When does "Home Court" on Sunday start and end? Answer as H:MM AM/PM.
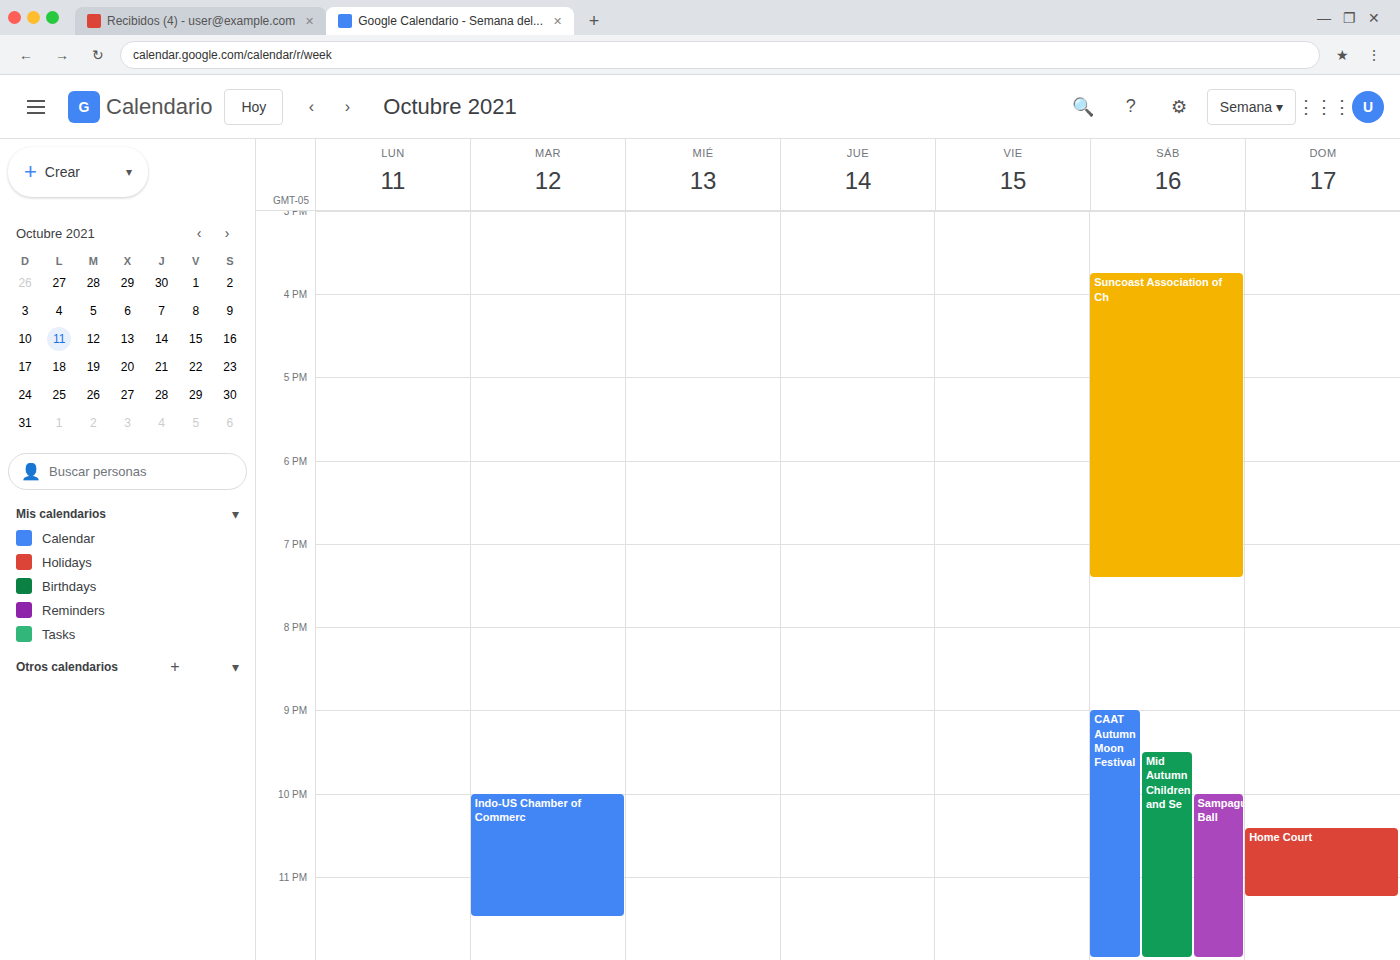
10:25 PM to 11:15 PM